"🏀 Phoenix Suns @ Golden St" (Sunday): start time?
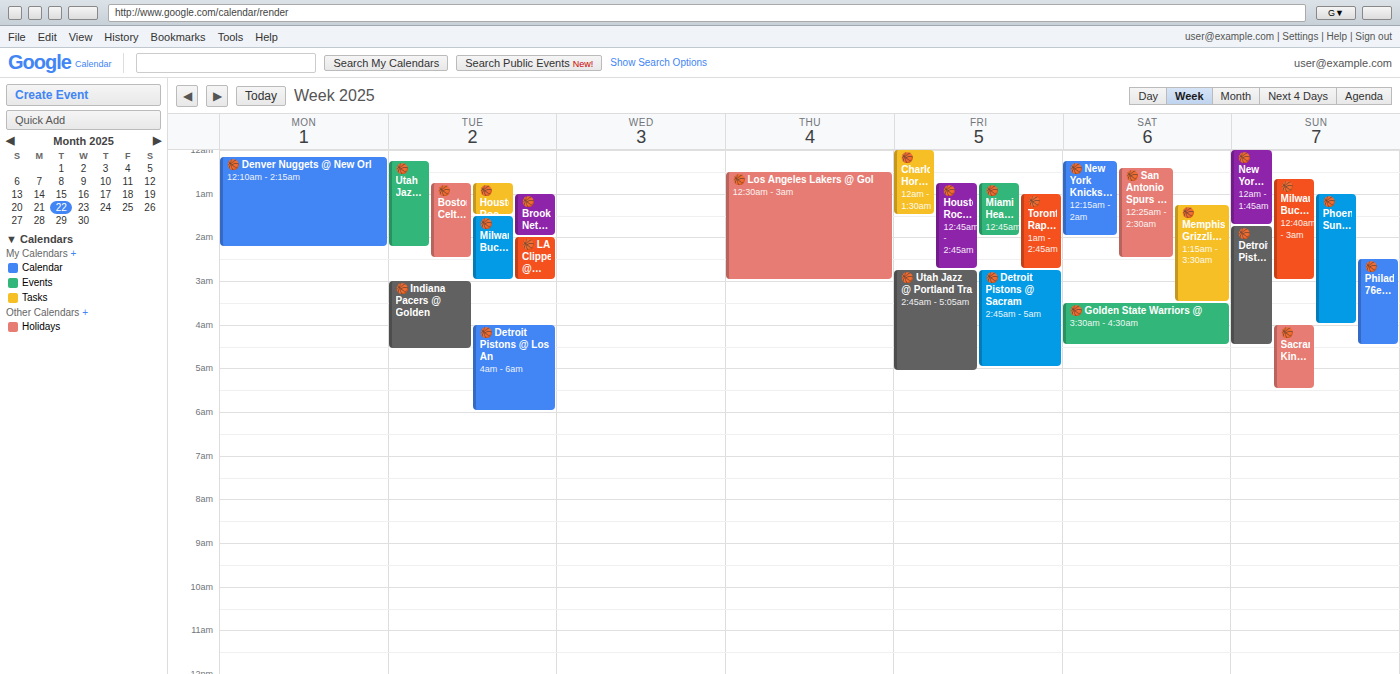
1:00 AM